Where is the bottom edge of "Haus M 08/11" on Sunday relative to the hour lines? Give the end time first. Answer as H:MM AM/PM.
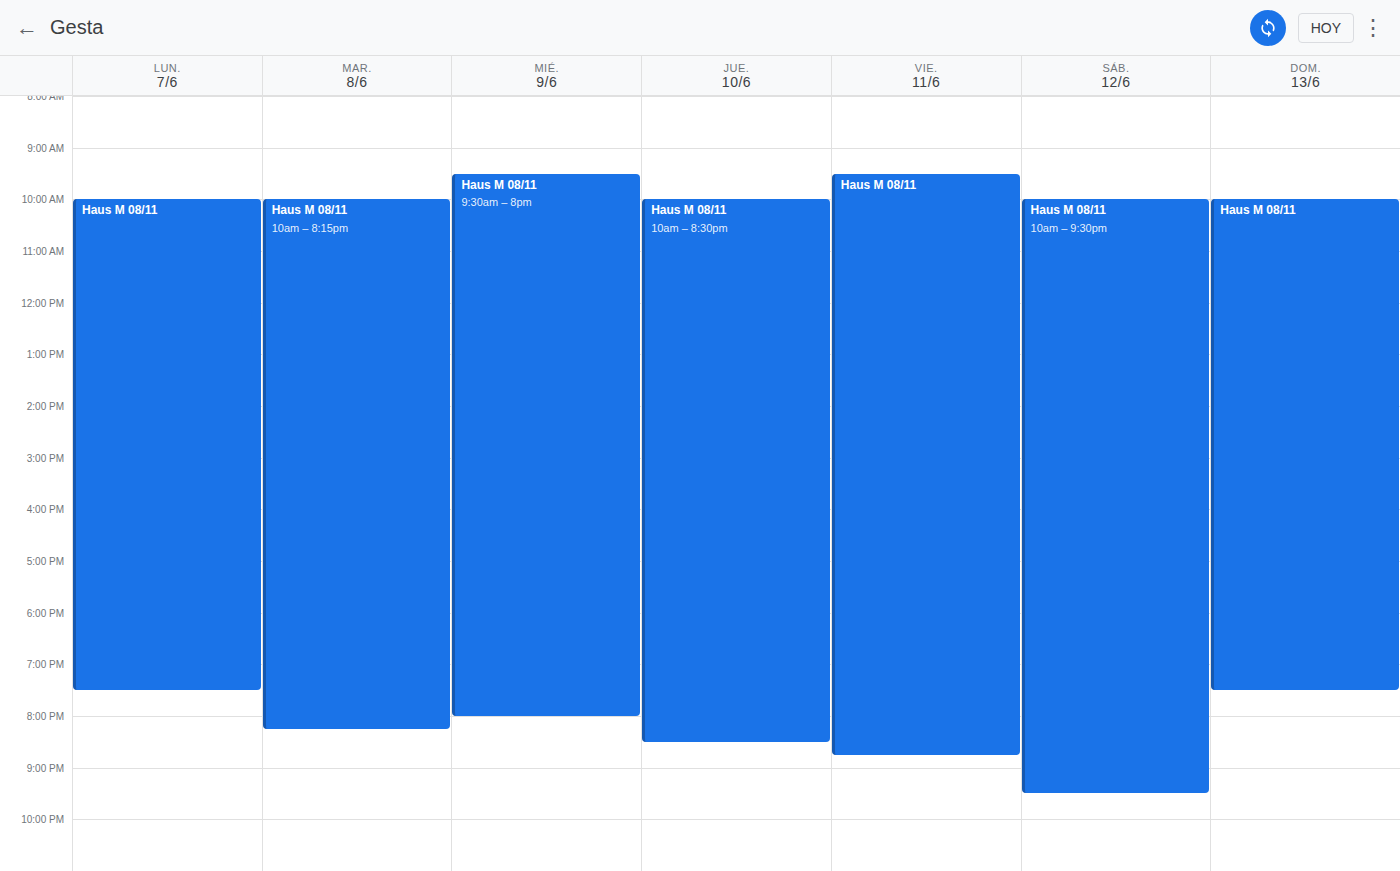
7:30 PM -- halfway between the 7 PM and 8 PM lines.